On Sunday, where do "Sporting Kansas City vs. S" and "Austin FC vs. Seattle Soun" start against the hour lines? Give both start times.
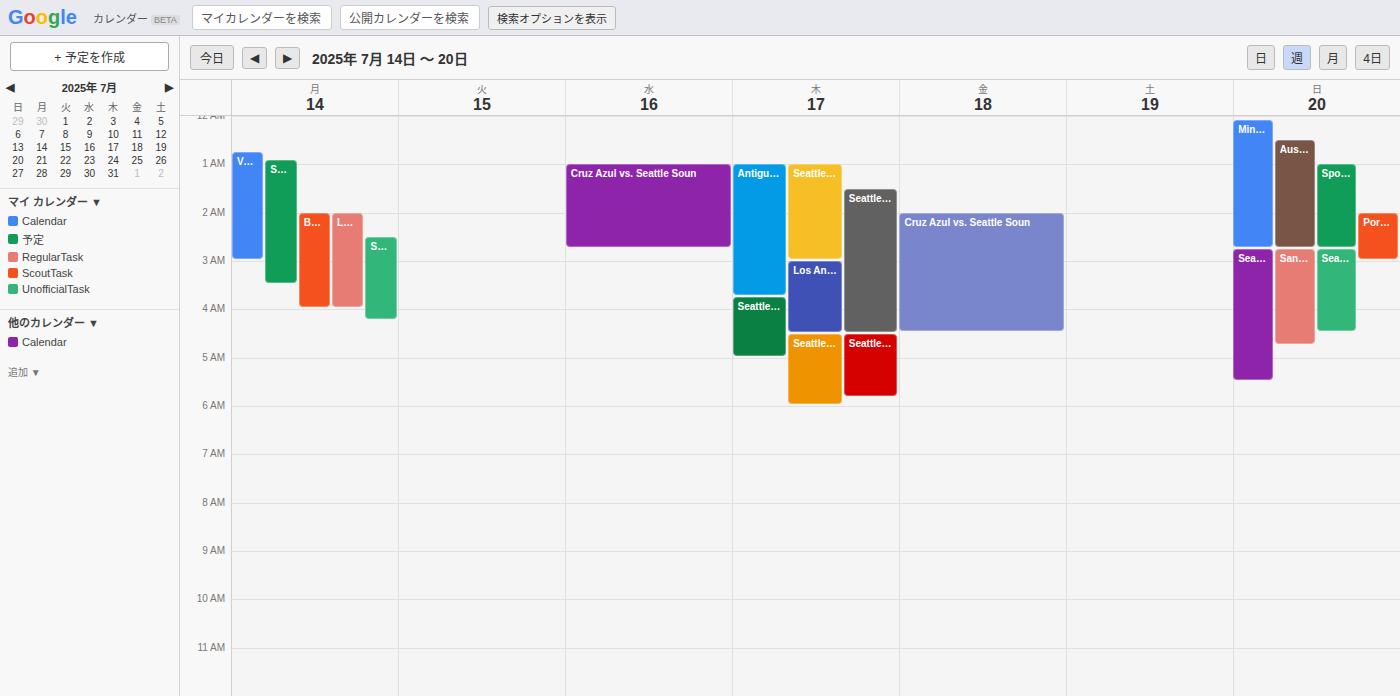
"Sporting Kansas City vs. S": 1:00 AM, exactly on the 1 AM line. "Austin FC vs. Seattle Soun": 12:30 AM, halfway between the 12 AM and 1 AM lines.